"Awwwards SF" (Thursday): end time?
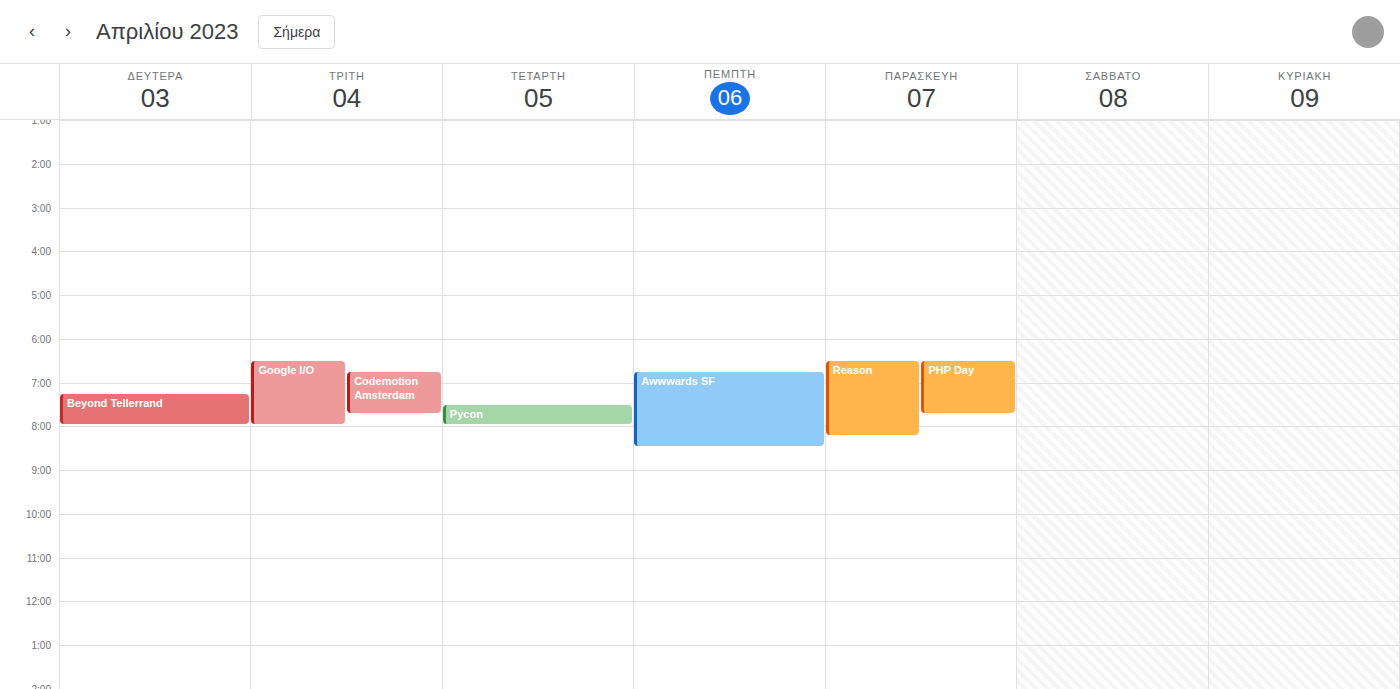
8:30 AM